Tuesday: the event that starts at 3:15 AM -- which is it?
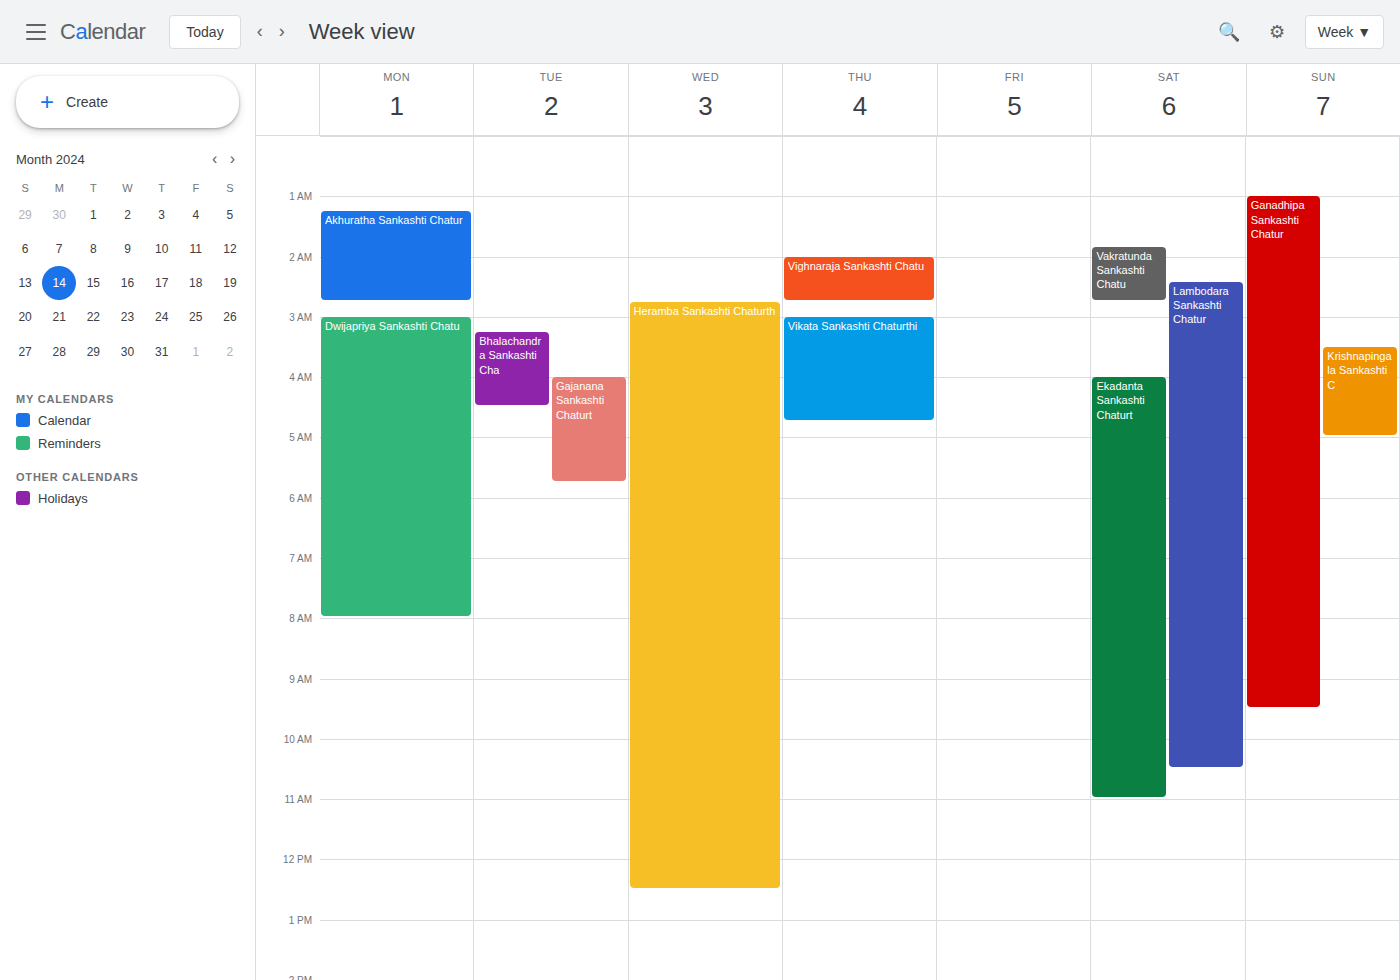
"Bhalachandra Sankashti Cha"